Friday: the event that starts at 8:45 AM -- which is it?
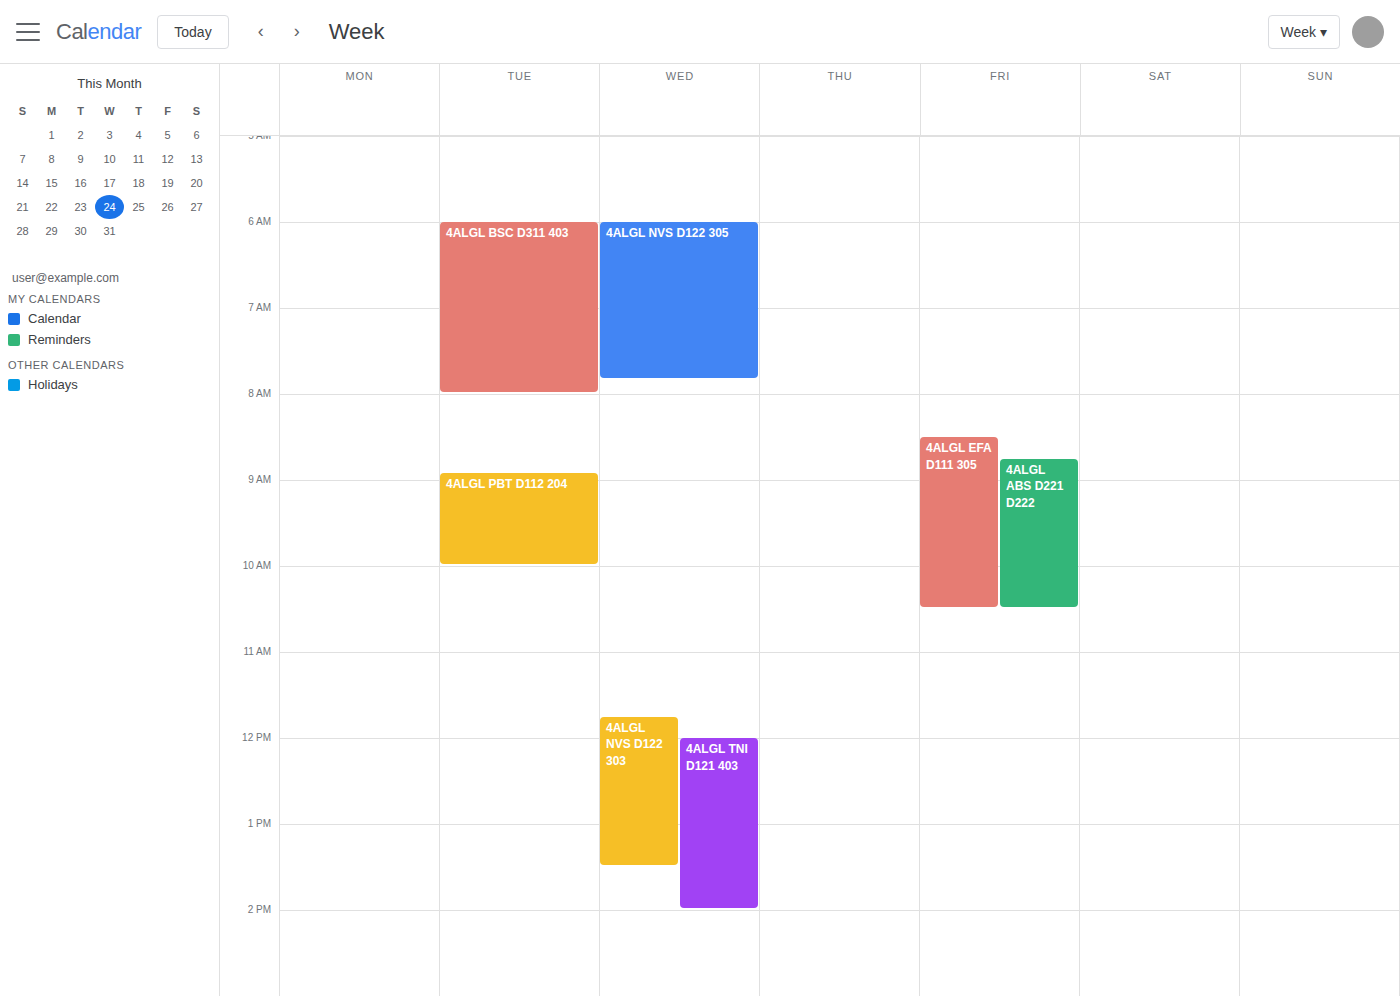
"4ALGL ABS D221 D222"